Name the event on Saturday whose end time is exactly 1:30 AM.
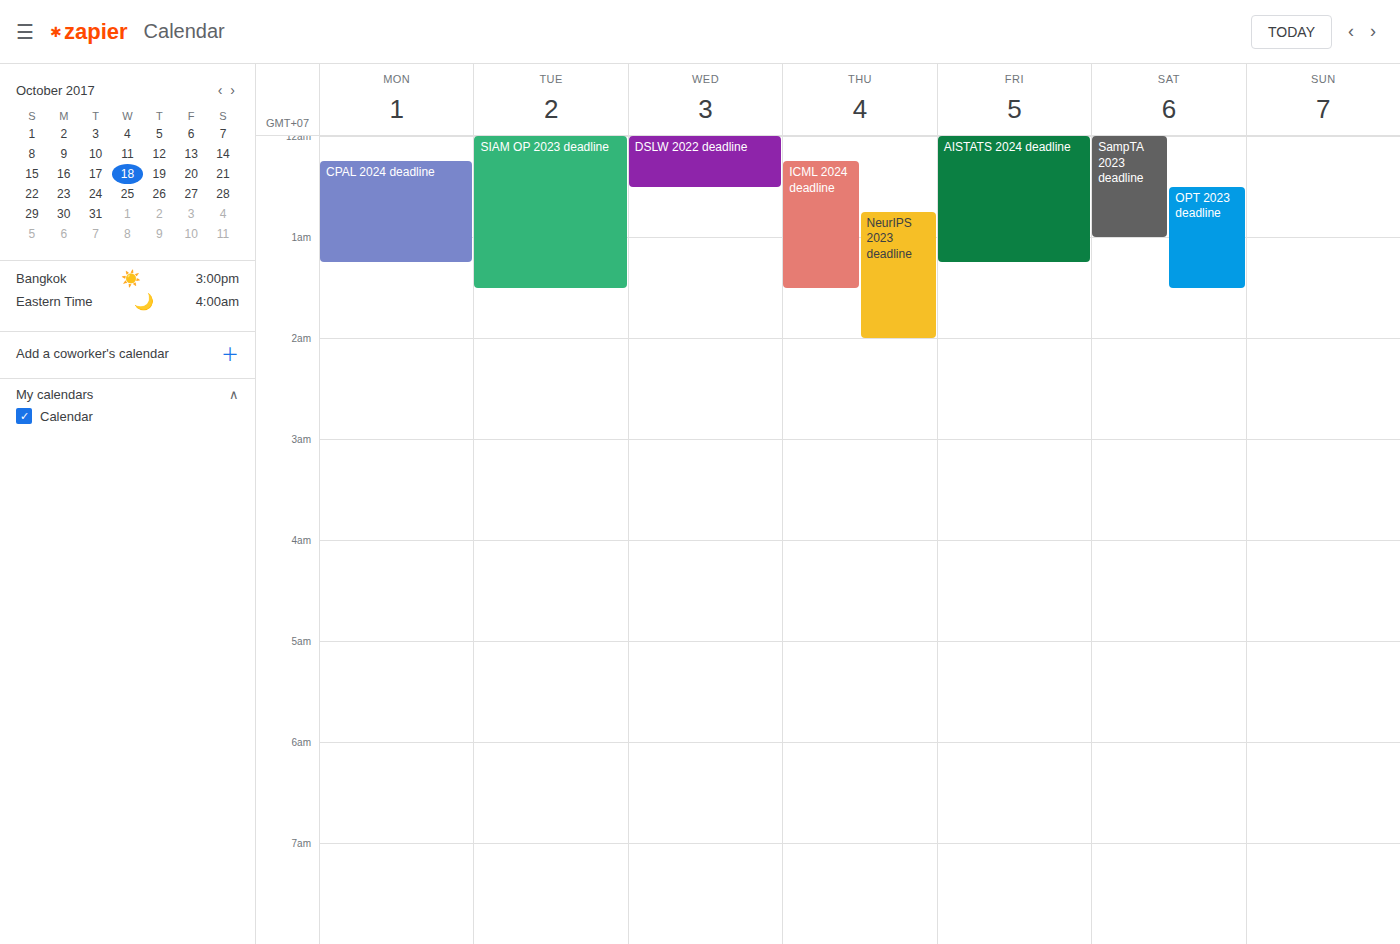
"OPT 2023 deadline"